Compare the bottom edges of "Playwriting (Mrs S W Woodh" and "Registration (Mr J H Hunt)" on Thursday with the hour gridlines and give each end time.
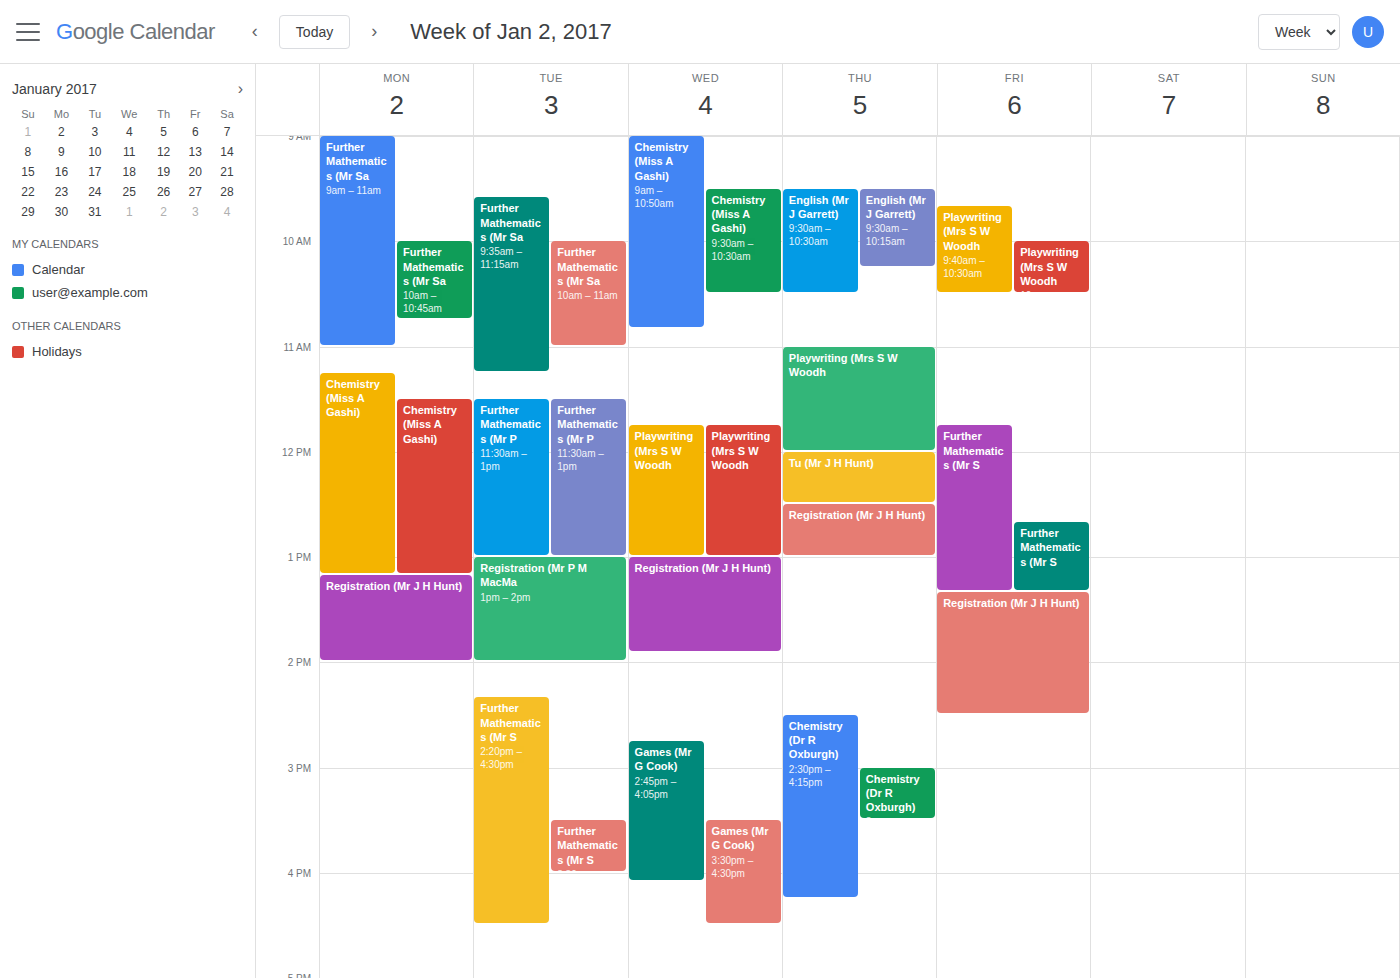
"Playwriting (Mrs S W Woodh": 12:00, exactly on the 12:00 line. "Registration (Mr J H Hunt)": 13:00, exactly on the 13:00 line.